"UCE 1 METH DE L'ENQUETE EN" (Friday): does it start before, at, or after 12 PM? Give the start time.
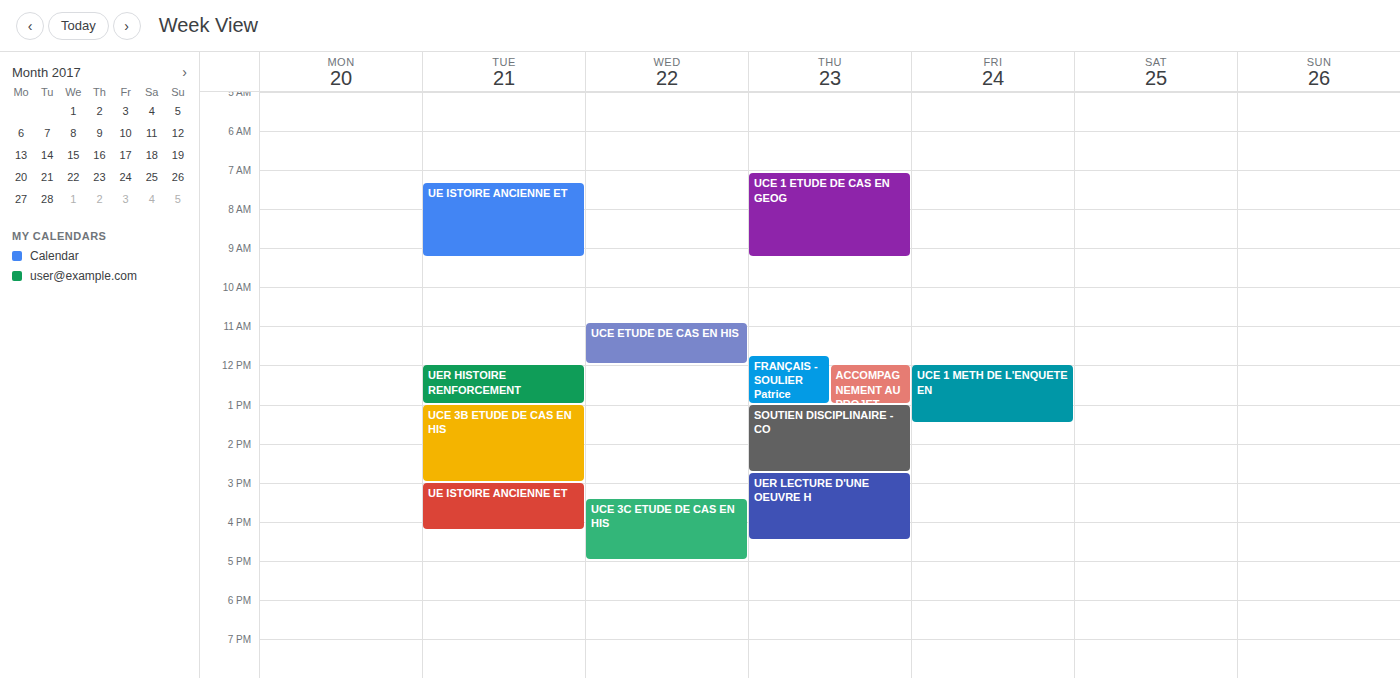
12:00 PM -- exactly at 12 PM, on the 12 PM line.